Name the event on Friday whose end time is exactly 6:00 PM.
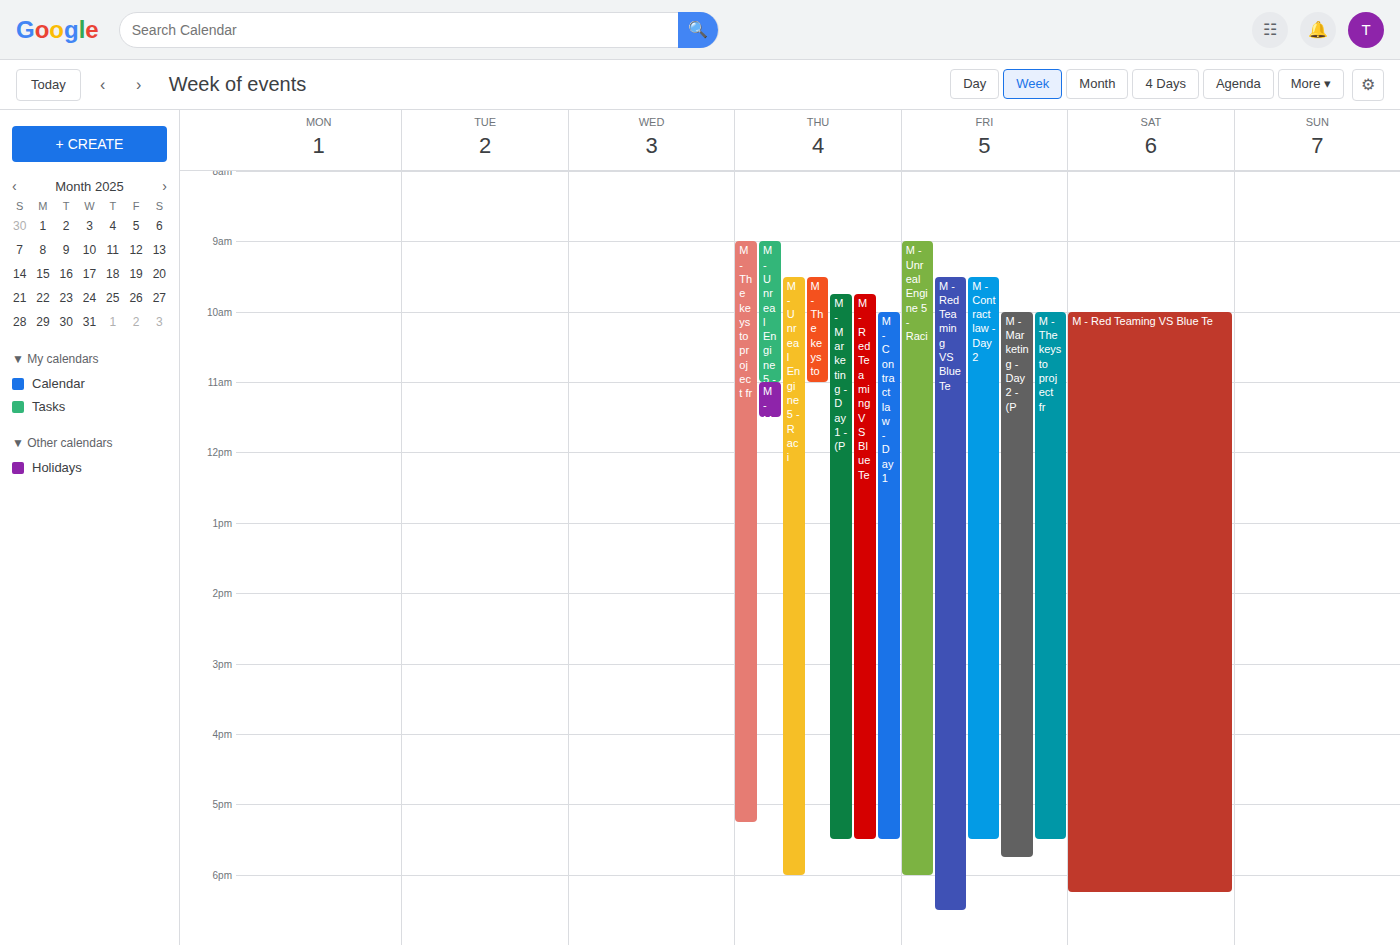
"M - Unreal Engine 5 - Raci"